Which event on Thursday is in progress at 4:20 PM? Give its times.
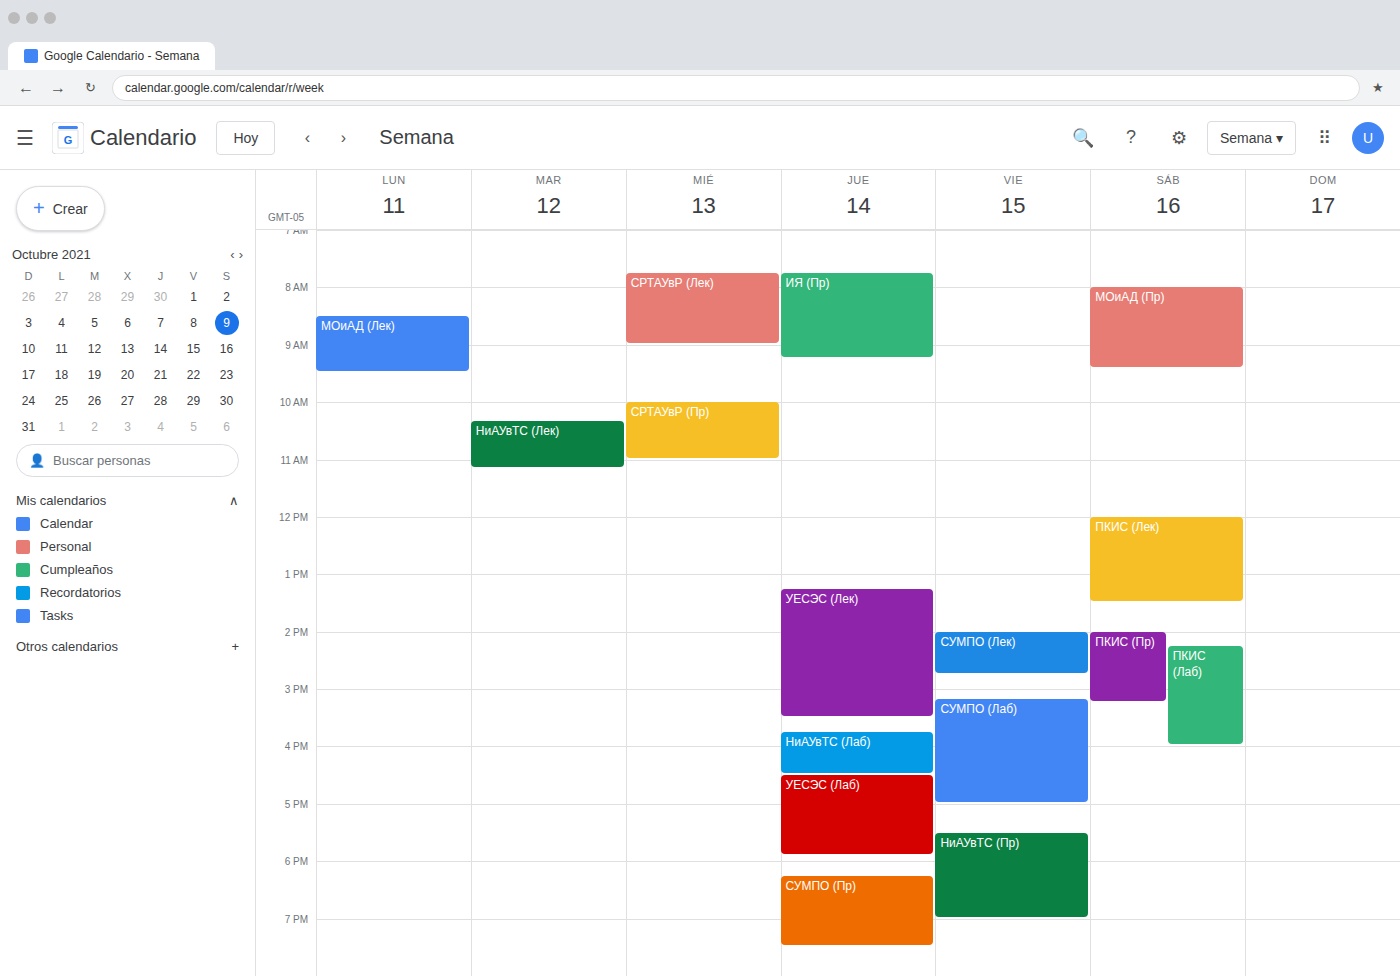
"НиАУвТС (Лаб)", 3:45 PM to 4:30 PM